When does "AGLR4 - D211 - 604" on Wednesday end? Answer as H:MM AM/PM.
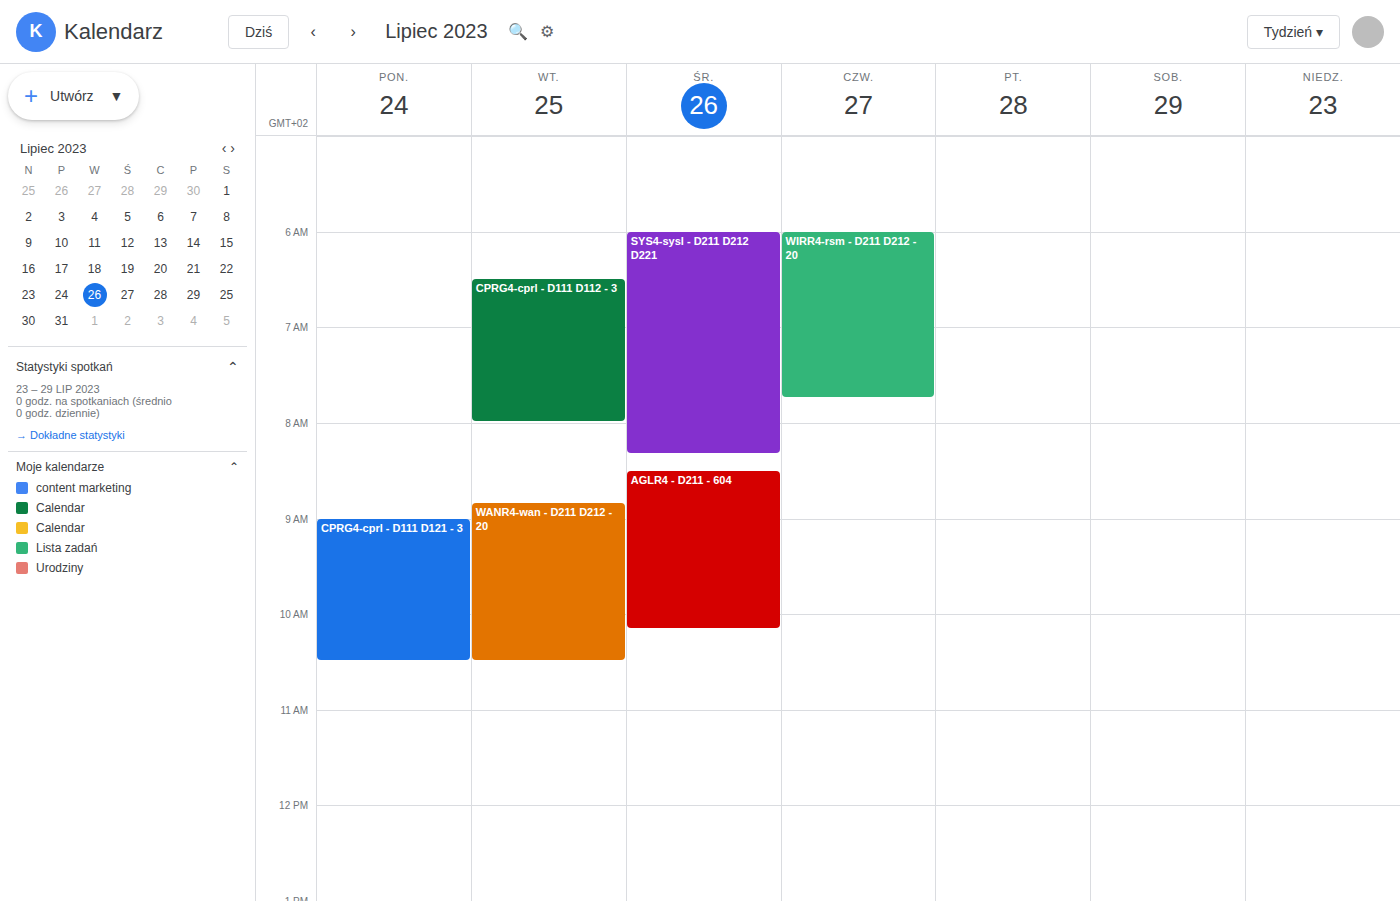
10:10 AM